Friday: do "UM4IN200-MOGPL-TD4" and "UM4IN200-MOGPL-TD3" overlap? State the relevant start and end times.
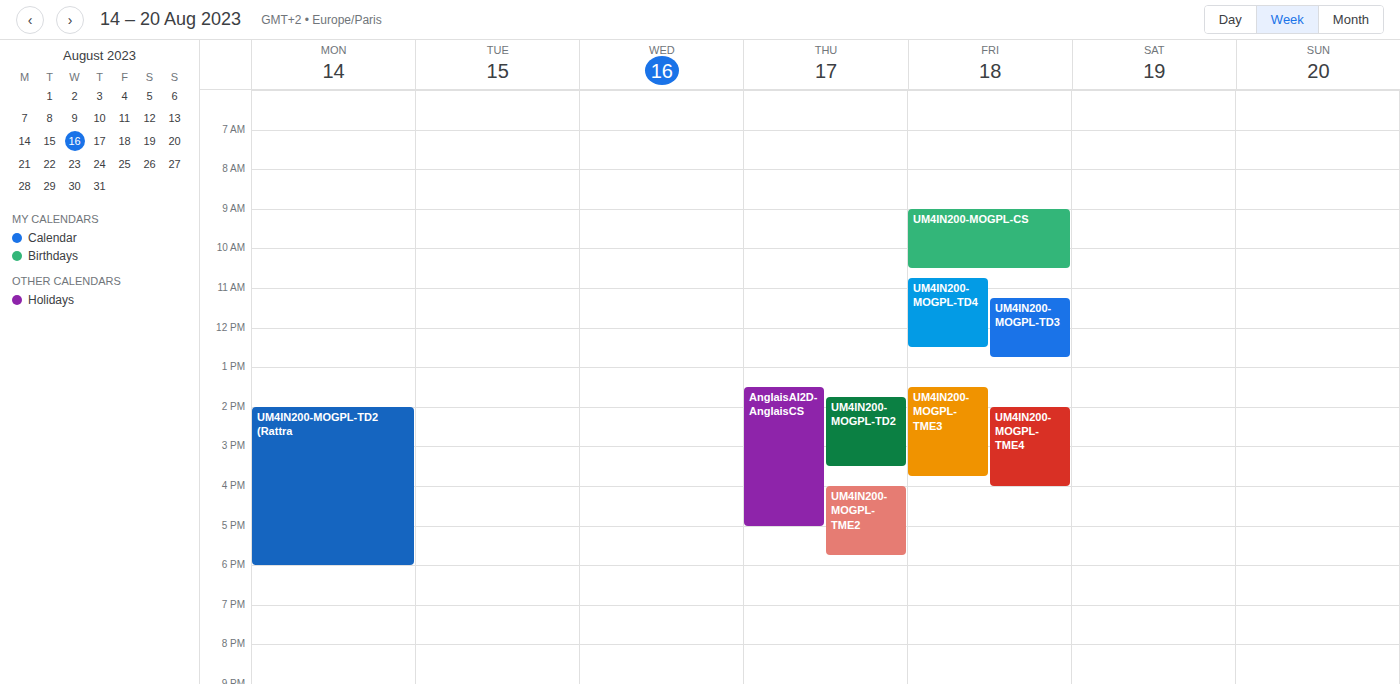
"UM4IN200-MOGPL-TD3" starts at 11:15 AM, before "UM4IN200-MOGPL-TD4" ends at 12:30 PM -- they overlap.